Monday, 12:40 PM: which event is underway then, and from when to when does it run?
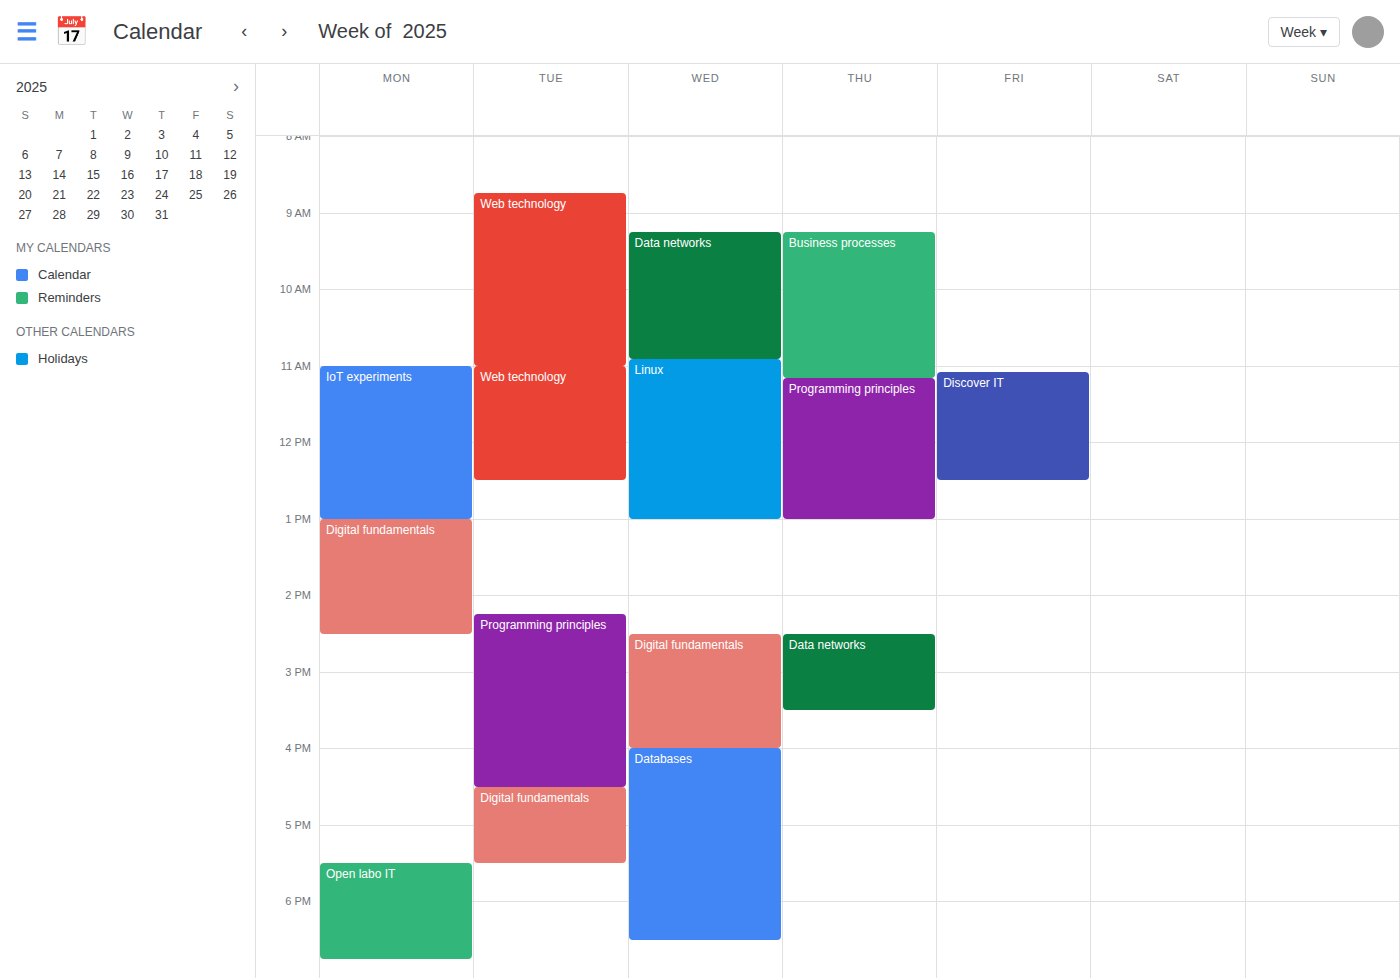
"IoT experiments", 11:00 AM to 1:00 PM